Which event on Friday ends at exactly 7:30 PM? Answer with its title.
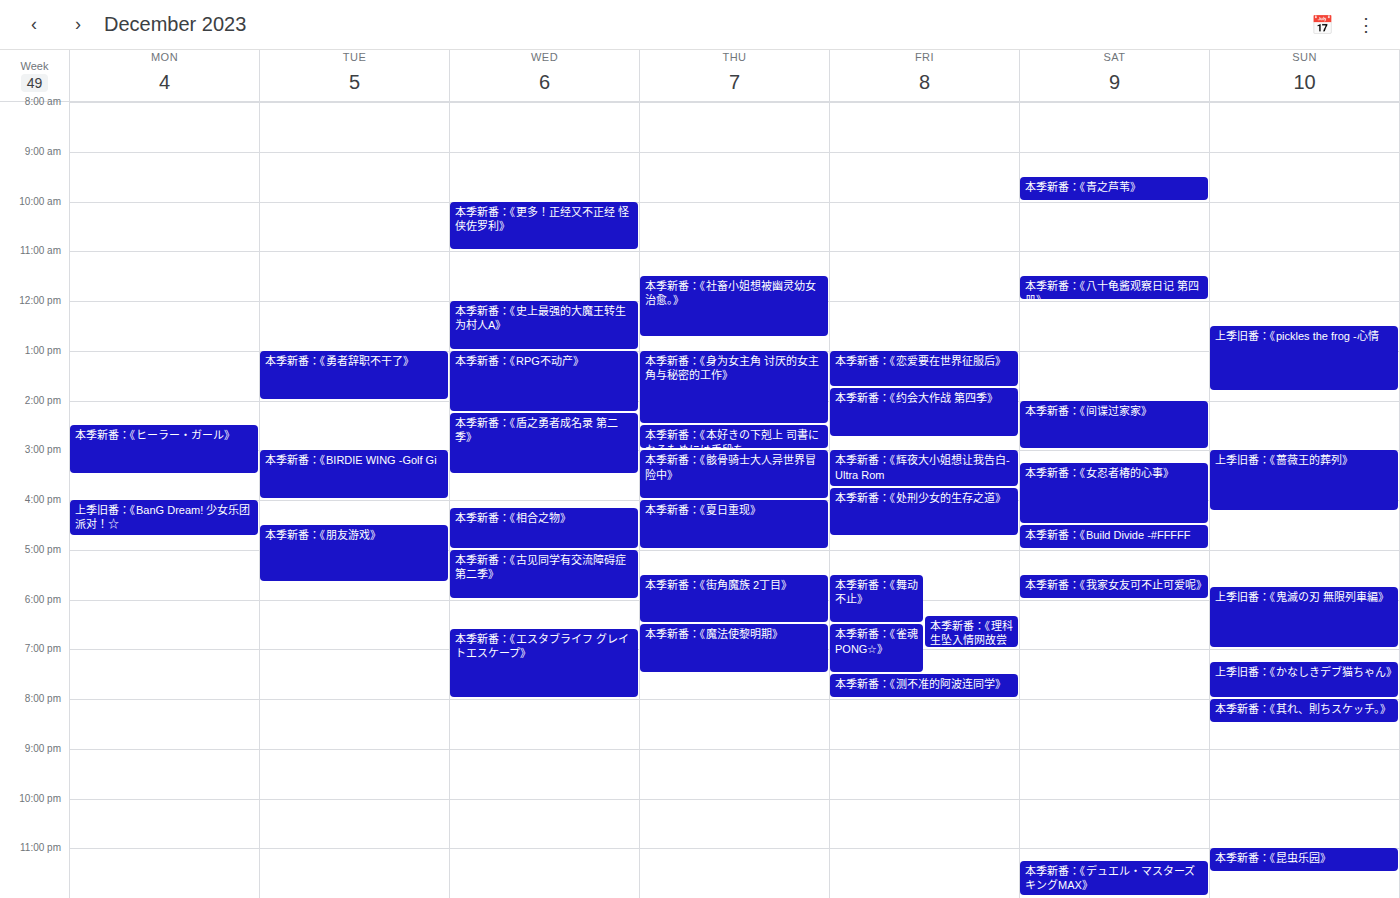
"本季新番：《雀魂 PONG☆》"